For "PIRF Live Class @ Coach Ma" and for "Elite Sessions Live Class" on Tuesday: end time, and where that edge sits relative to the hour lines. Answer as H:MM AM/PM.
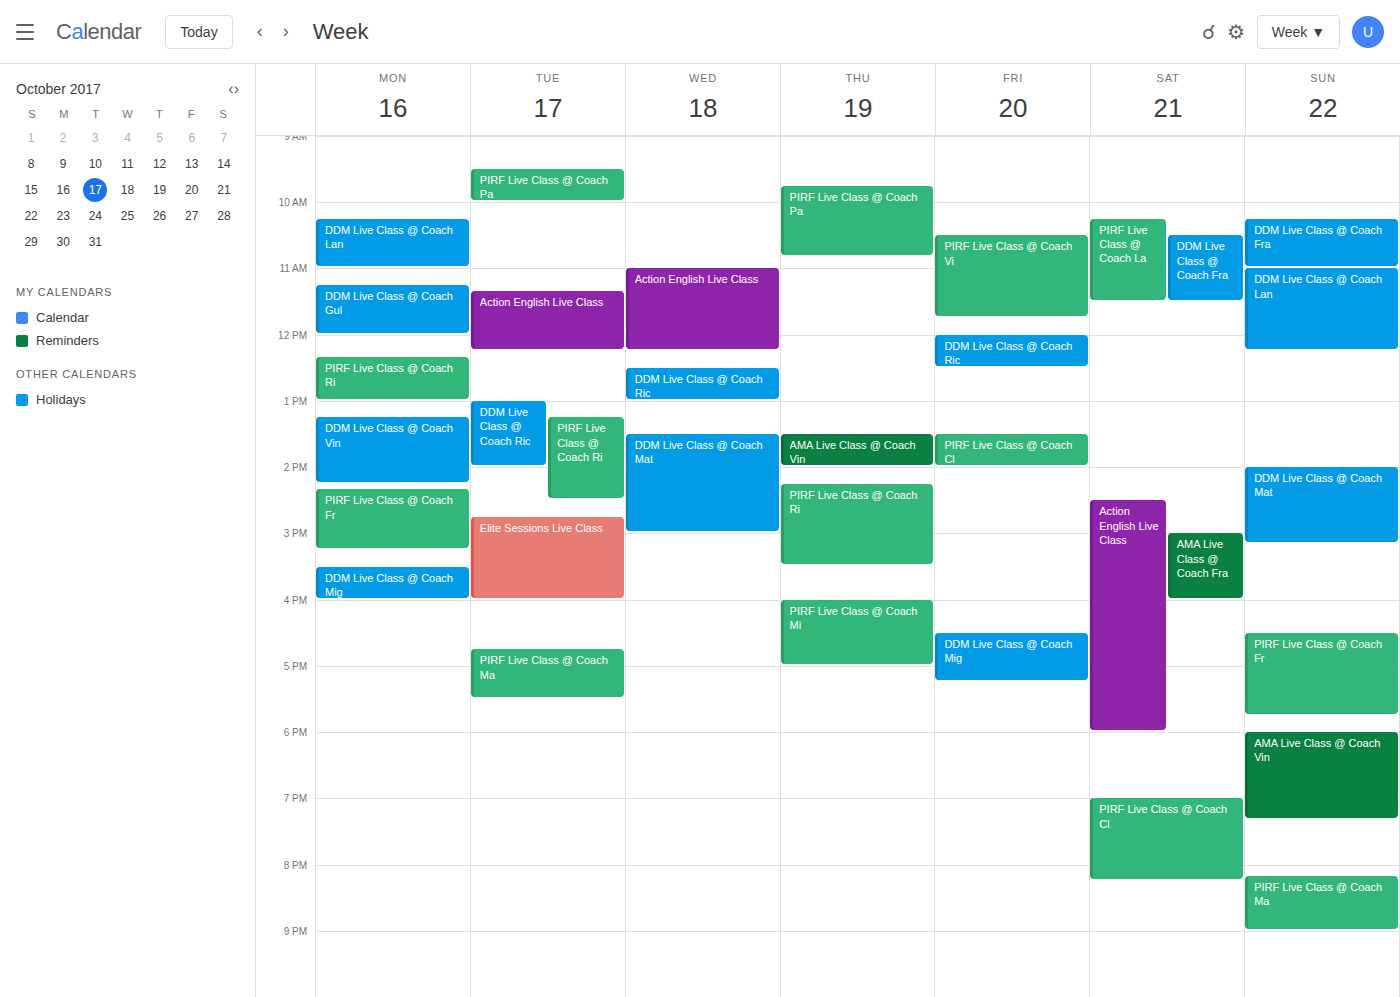
"PIRF Live Class @ Coach Ma": 5:30 PM, halfway between the 5 PM and 6 PM lines. "Elite Sessions Live Class": 4:00 PM, exactly on the 4 PM line.